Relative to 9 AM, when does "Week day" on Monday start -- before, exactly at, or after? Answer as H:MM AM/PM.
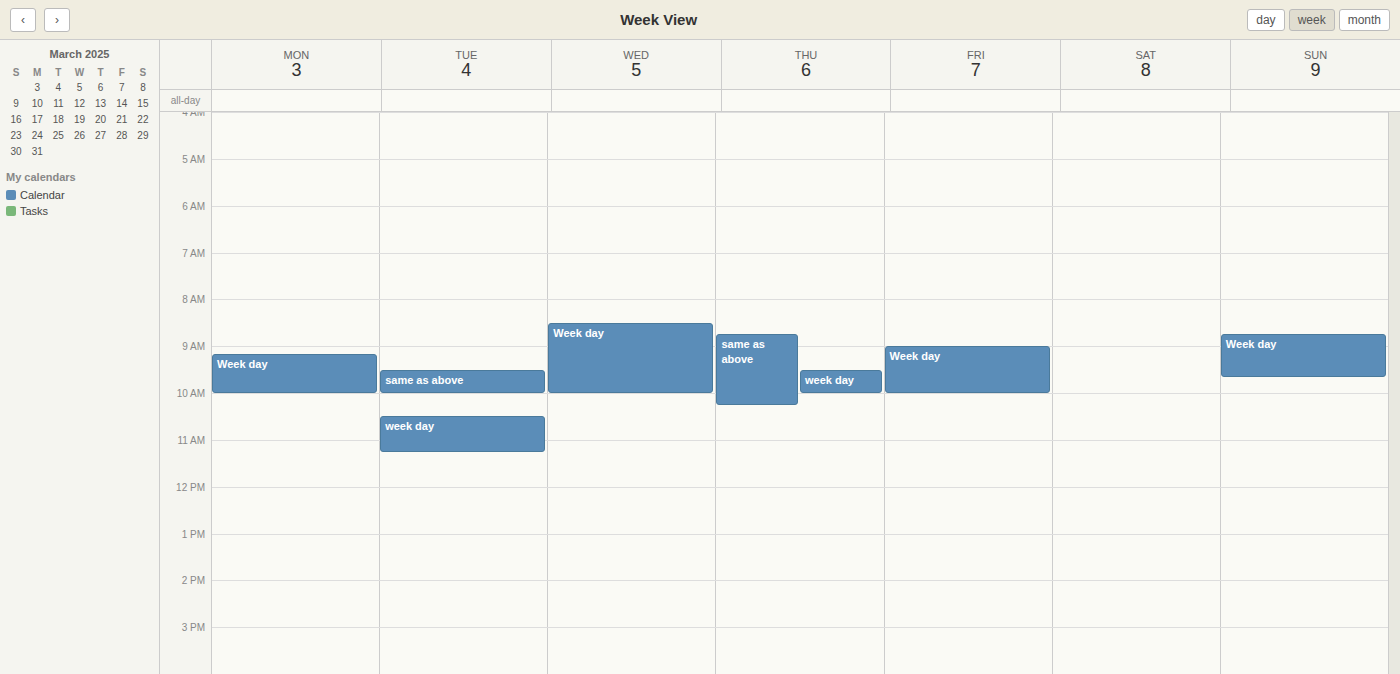
9:10 AM -- after 9 AM, 10 minutes below the 9 AM line.